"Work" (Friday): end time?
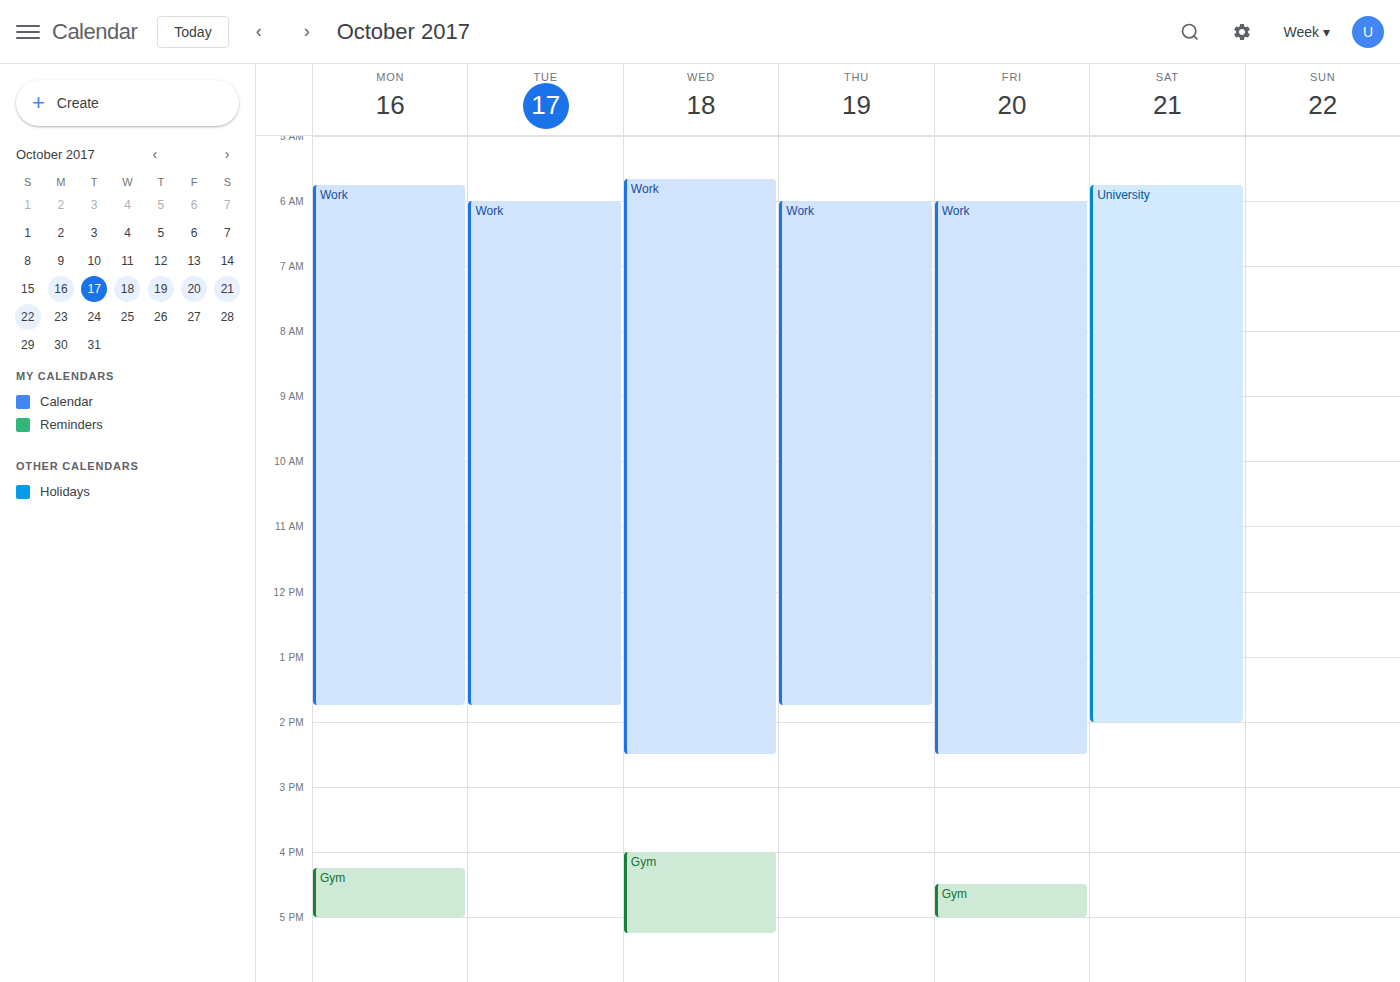
2:30 PM